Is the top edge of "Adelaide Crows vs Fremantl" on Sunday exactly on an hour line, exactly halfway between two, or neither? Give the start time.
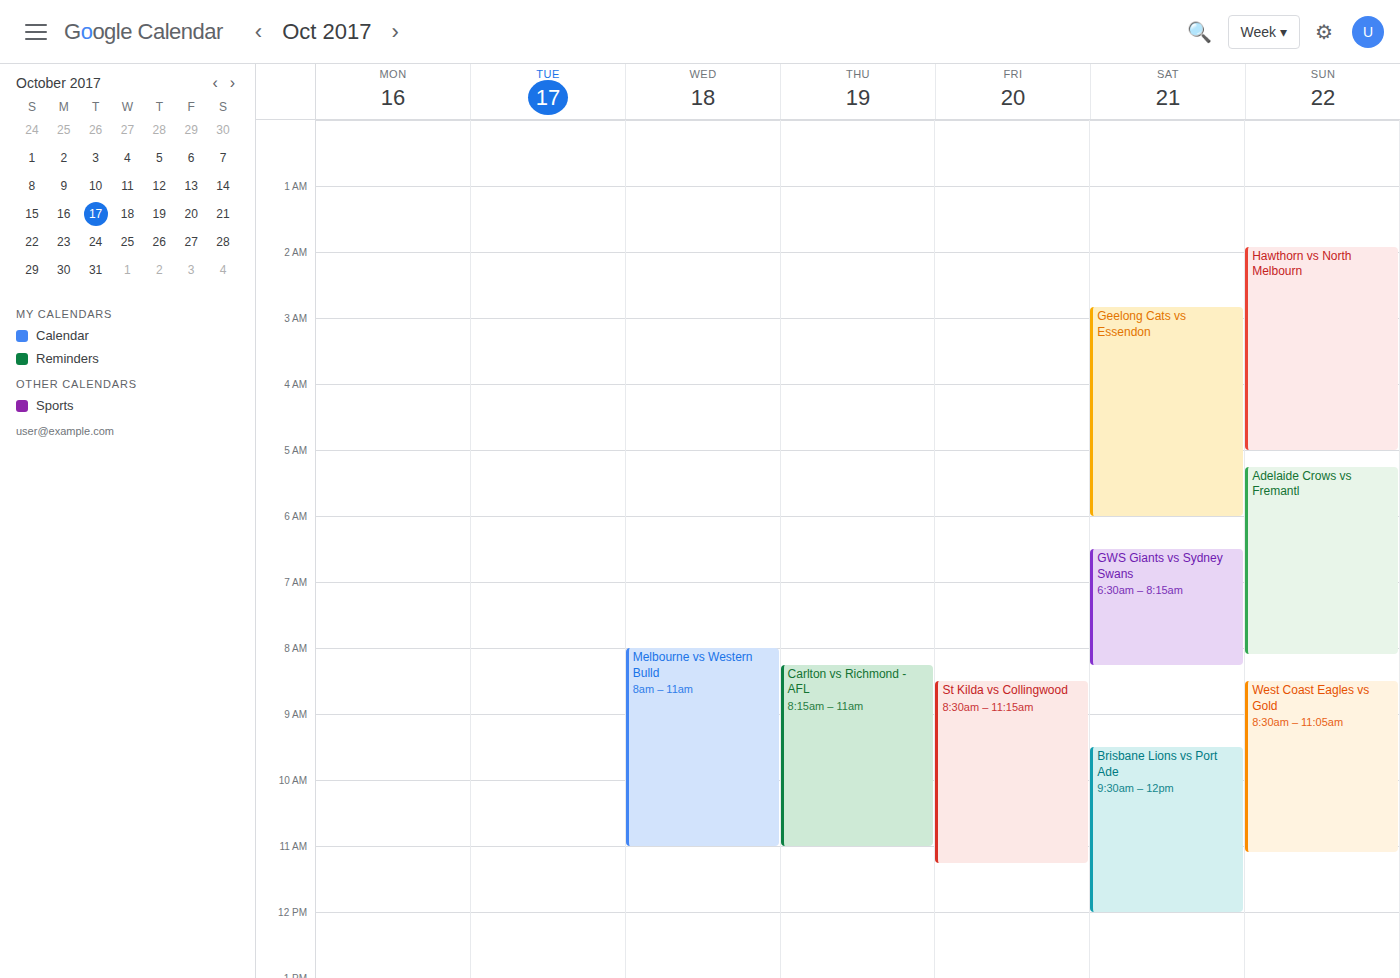
5:15 AM -- neither: a quarter of the way from the 5 AM line to the 6 AM line.